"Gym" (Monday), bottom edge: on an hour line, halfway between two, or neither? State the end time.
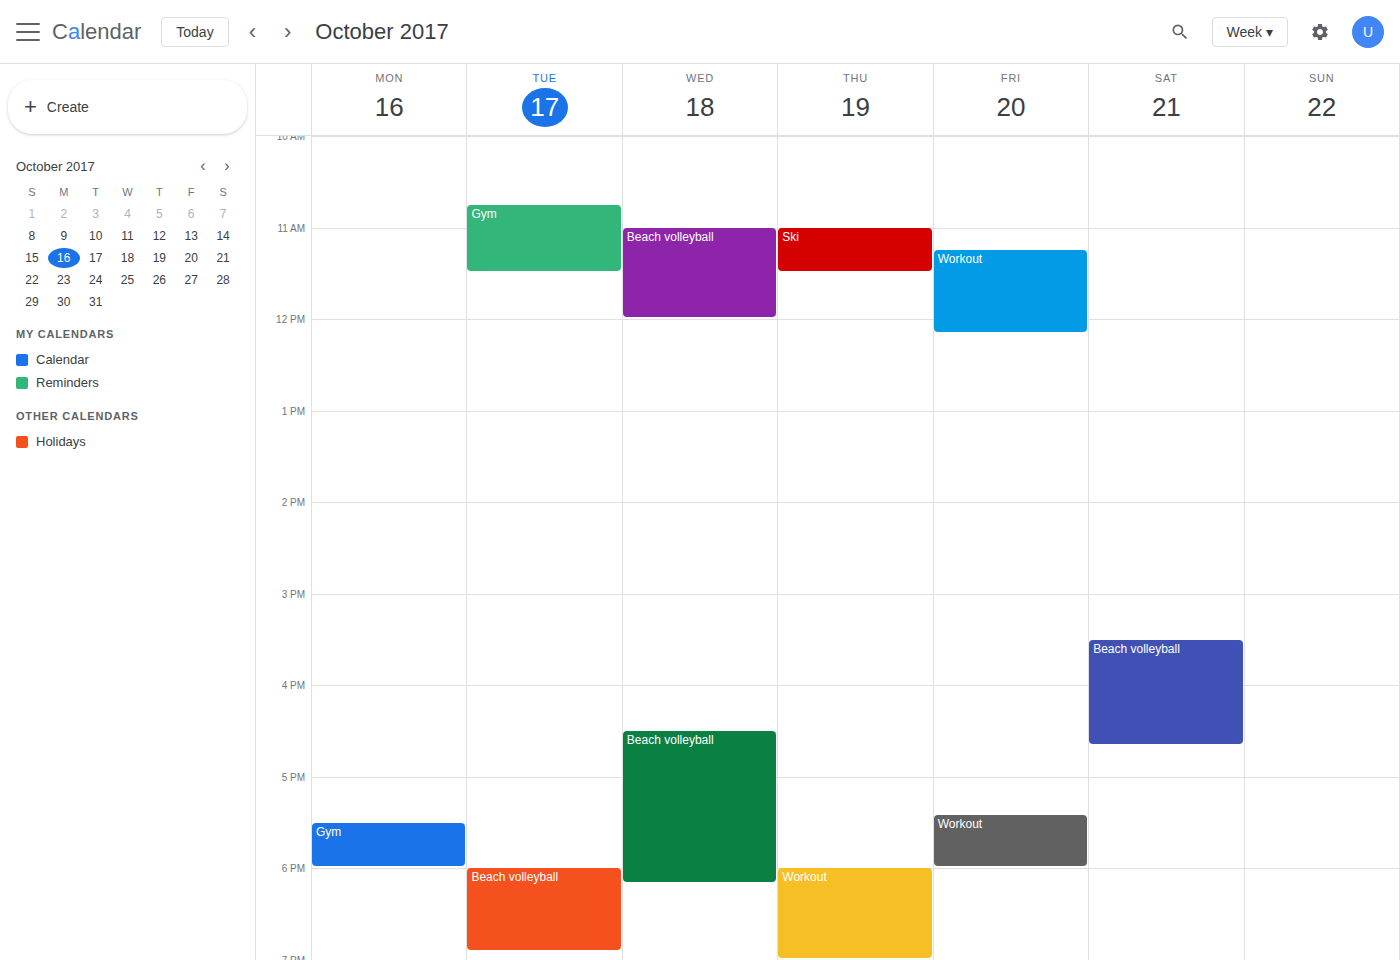
6:00 PM -- exactly on the 6 PM line.